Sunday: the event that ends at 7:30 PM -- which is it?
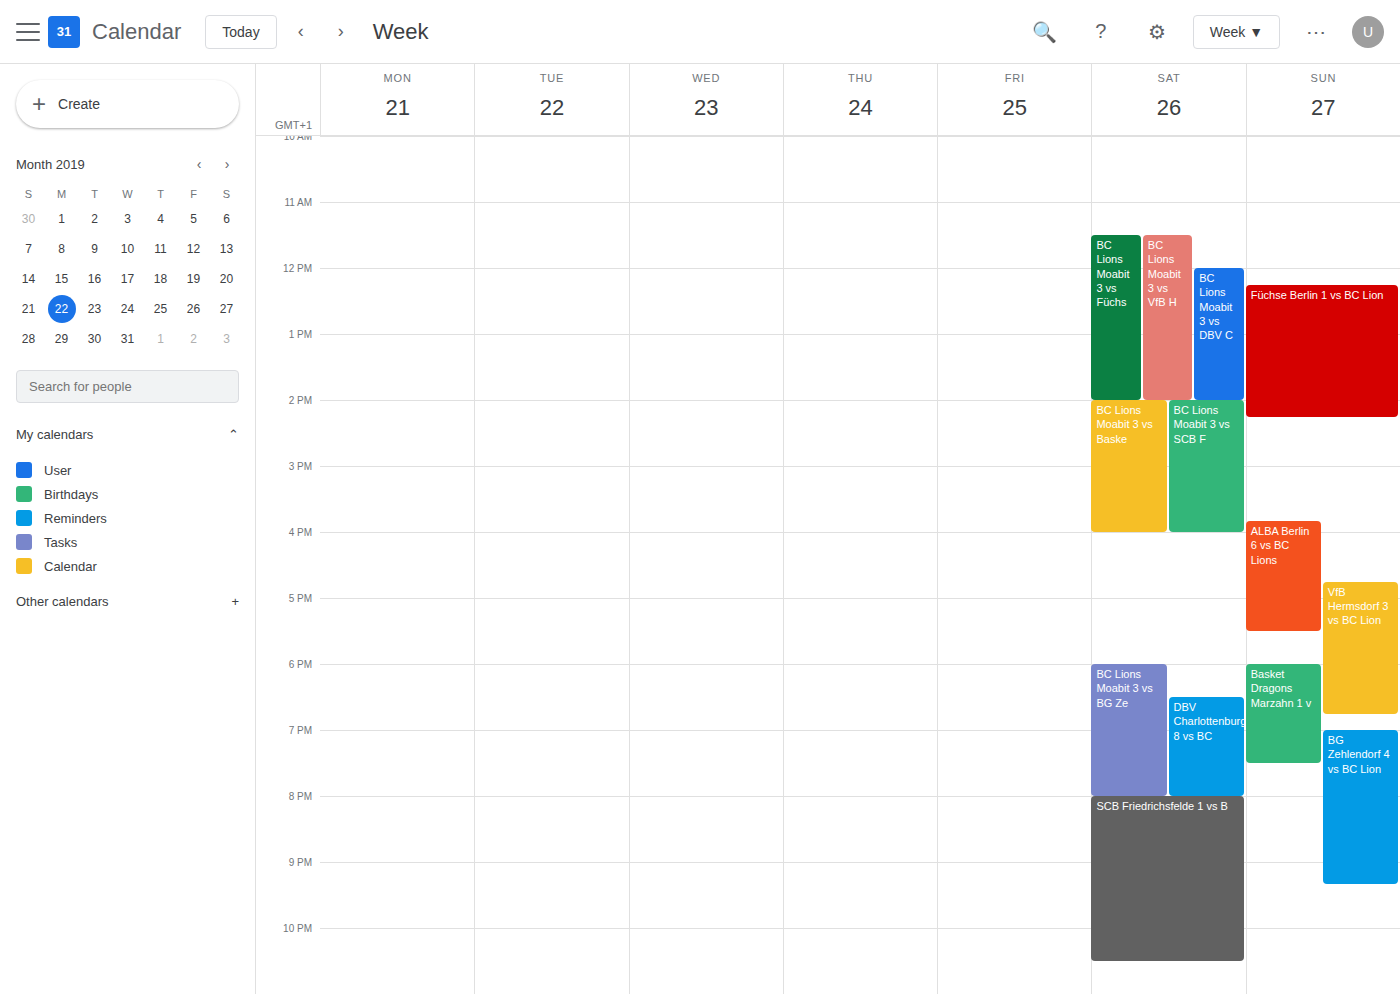
"Basket Dragons Marzahn 1 v"